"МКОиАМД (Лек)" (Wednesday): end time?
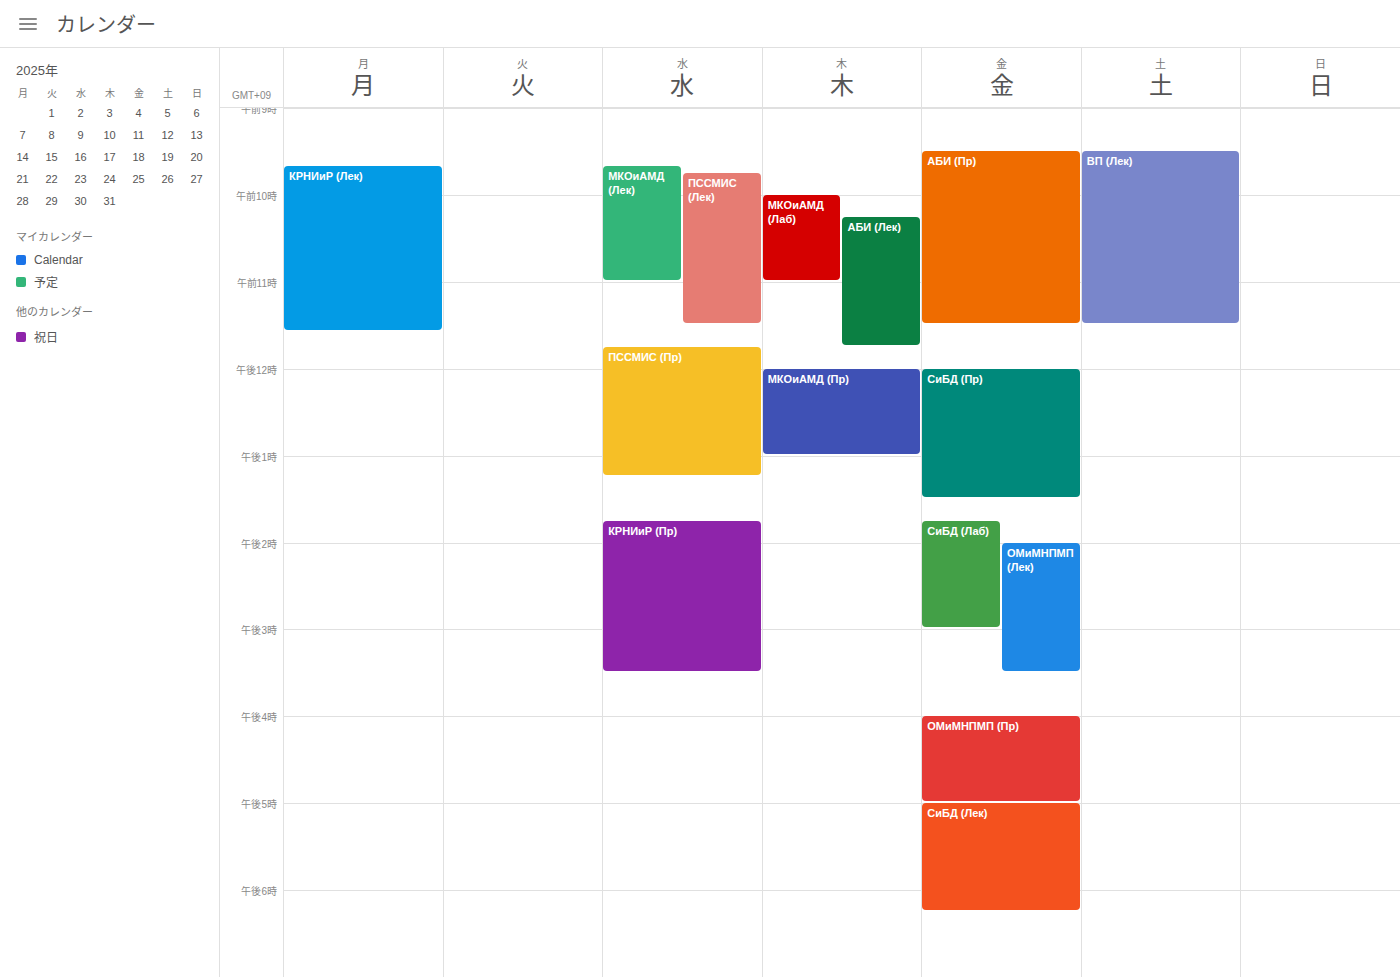
11:00 AM